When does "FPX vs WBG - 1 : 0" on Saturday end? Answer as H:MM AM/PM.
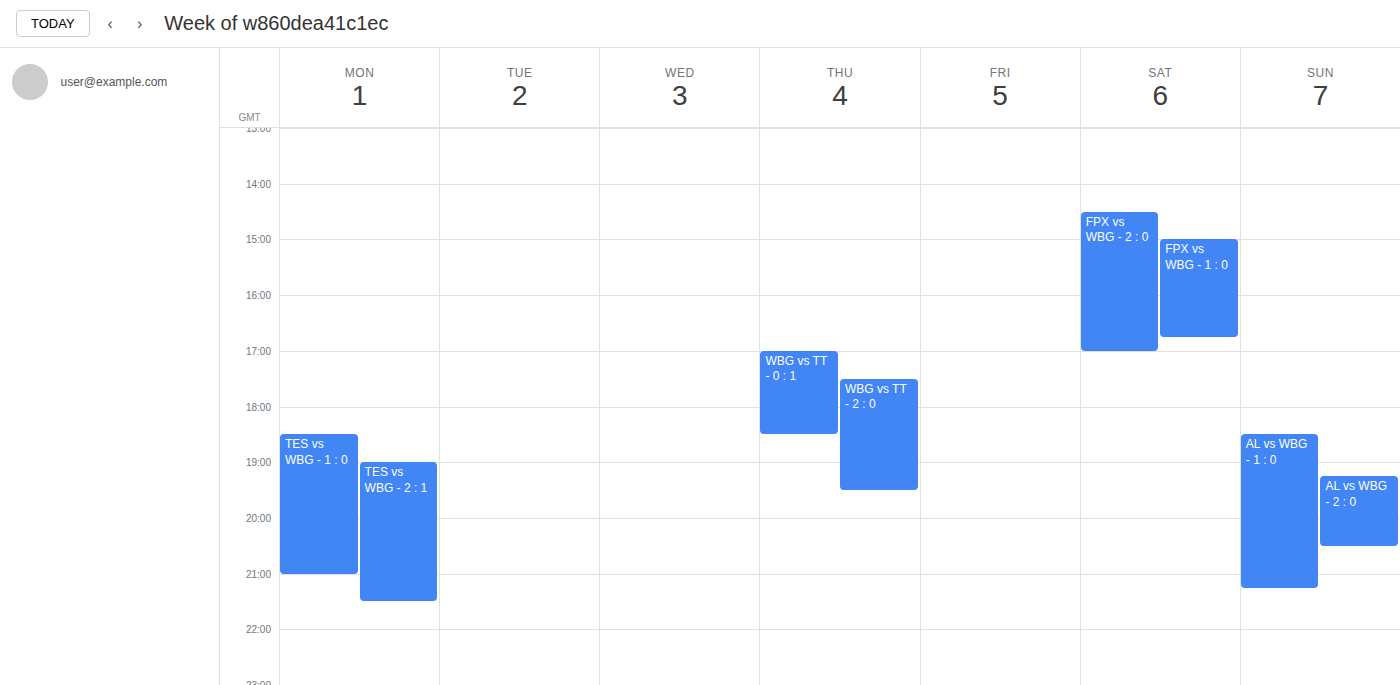
4:45 PM